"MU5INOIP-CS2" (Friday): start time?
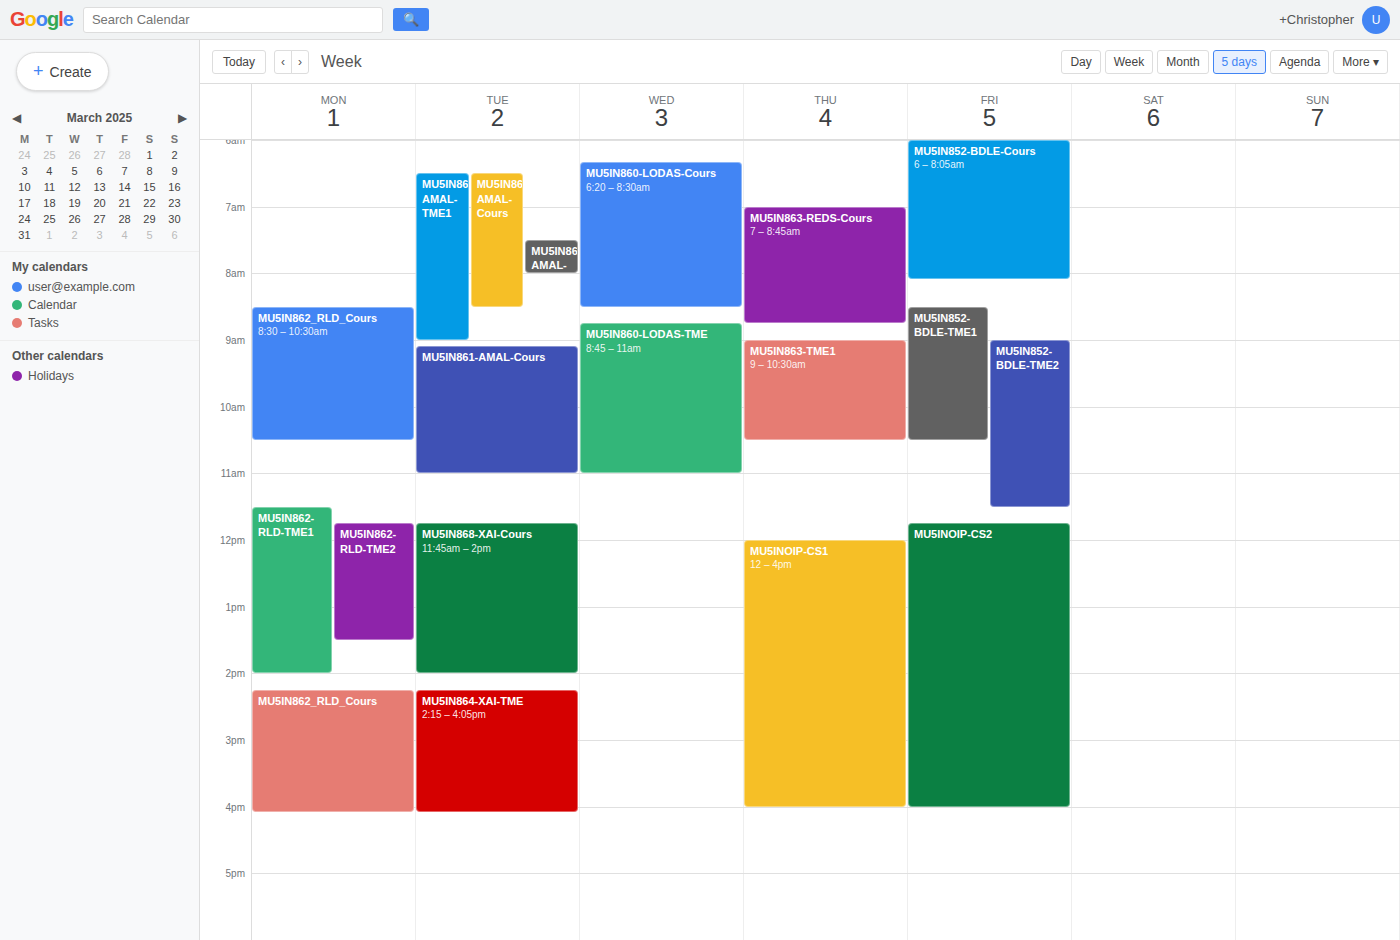
11:45 AM